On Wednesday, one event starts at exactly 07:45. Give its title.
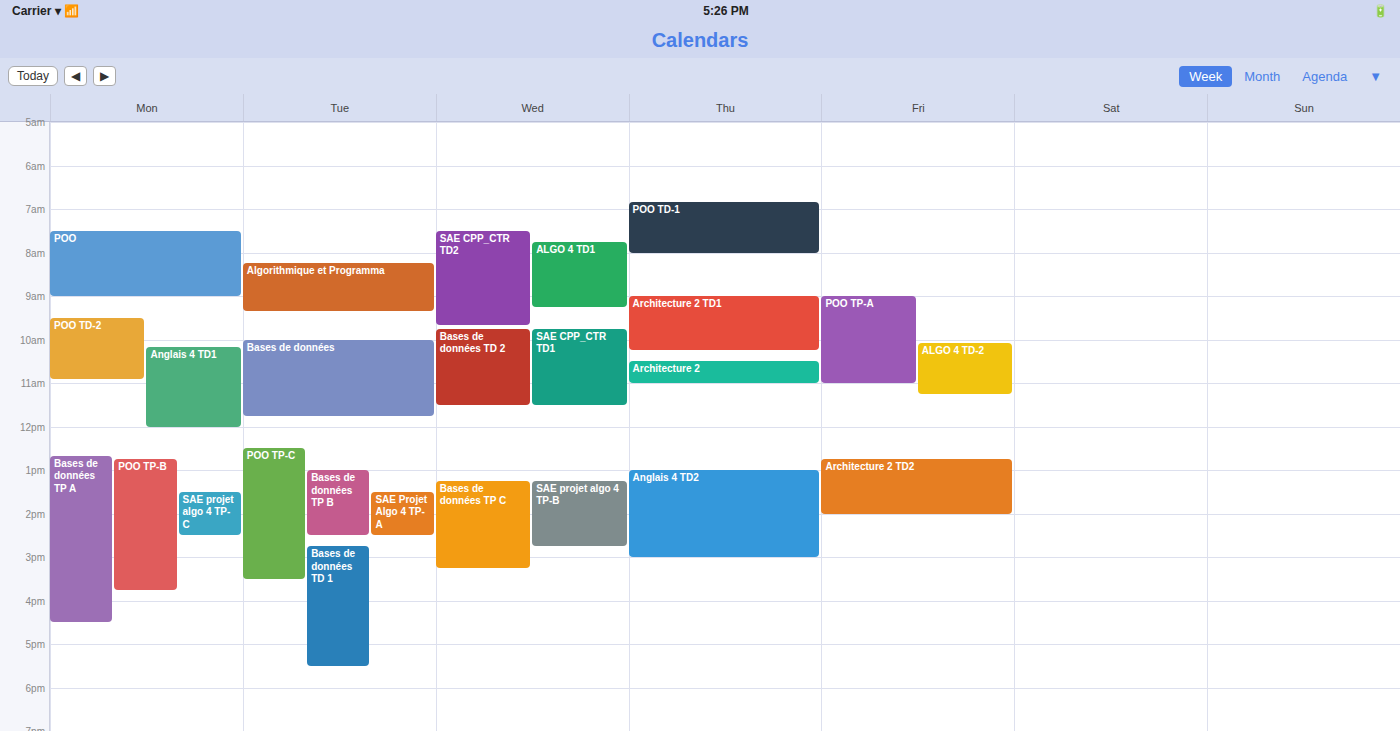
"ALGO 4 TD1"